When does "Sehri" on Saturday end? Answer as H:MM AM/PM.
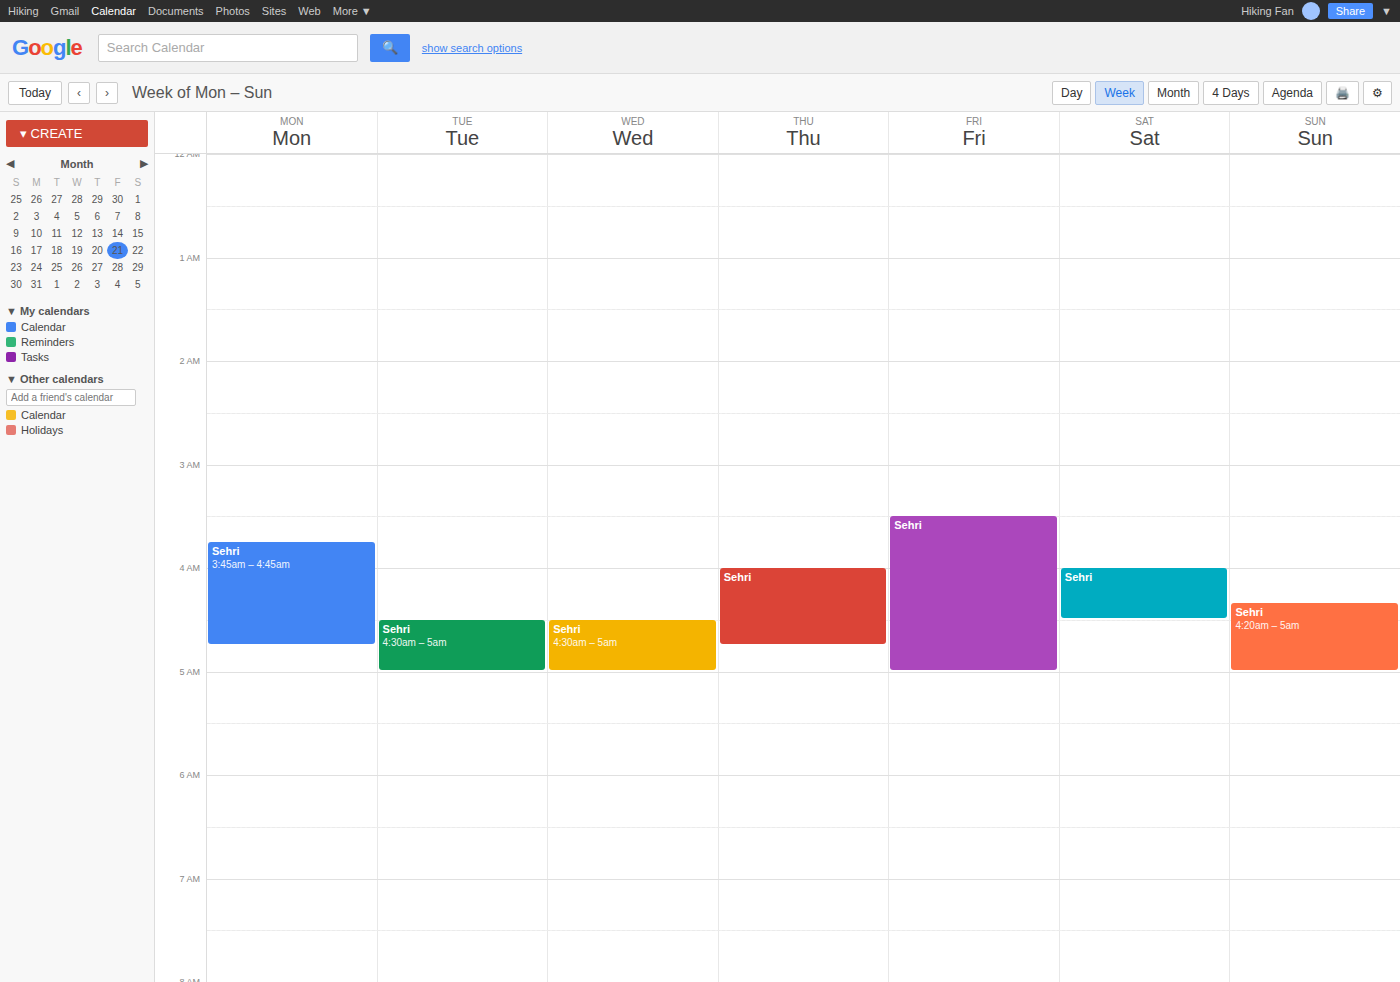
4:30 AM